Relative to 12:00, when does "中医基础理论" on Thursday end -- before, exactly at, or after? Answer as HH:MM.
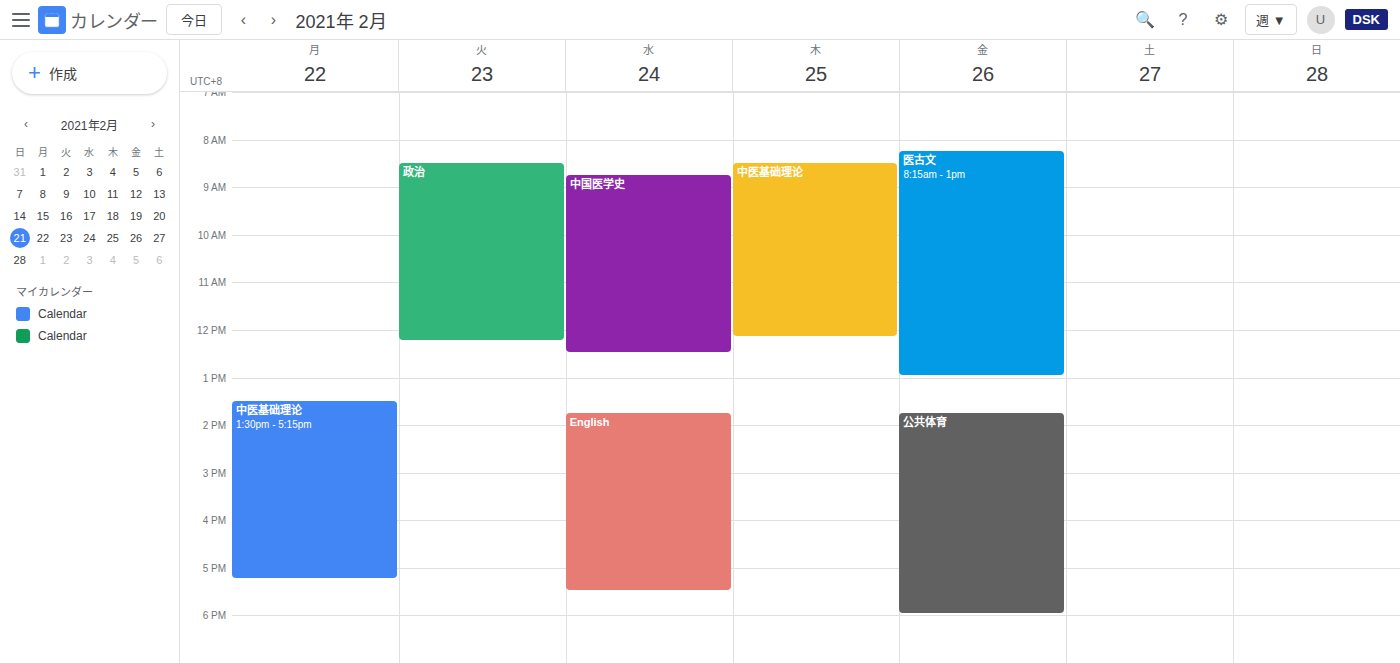
12:10 -- after 12:00, 10 minutes below the 12:00 line.